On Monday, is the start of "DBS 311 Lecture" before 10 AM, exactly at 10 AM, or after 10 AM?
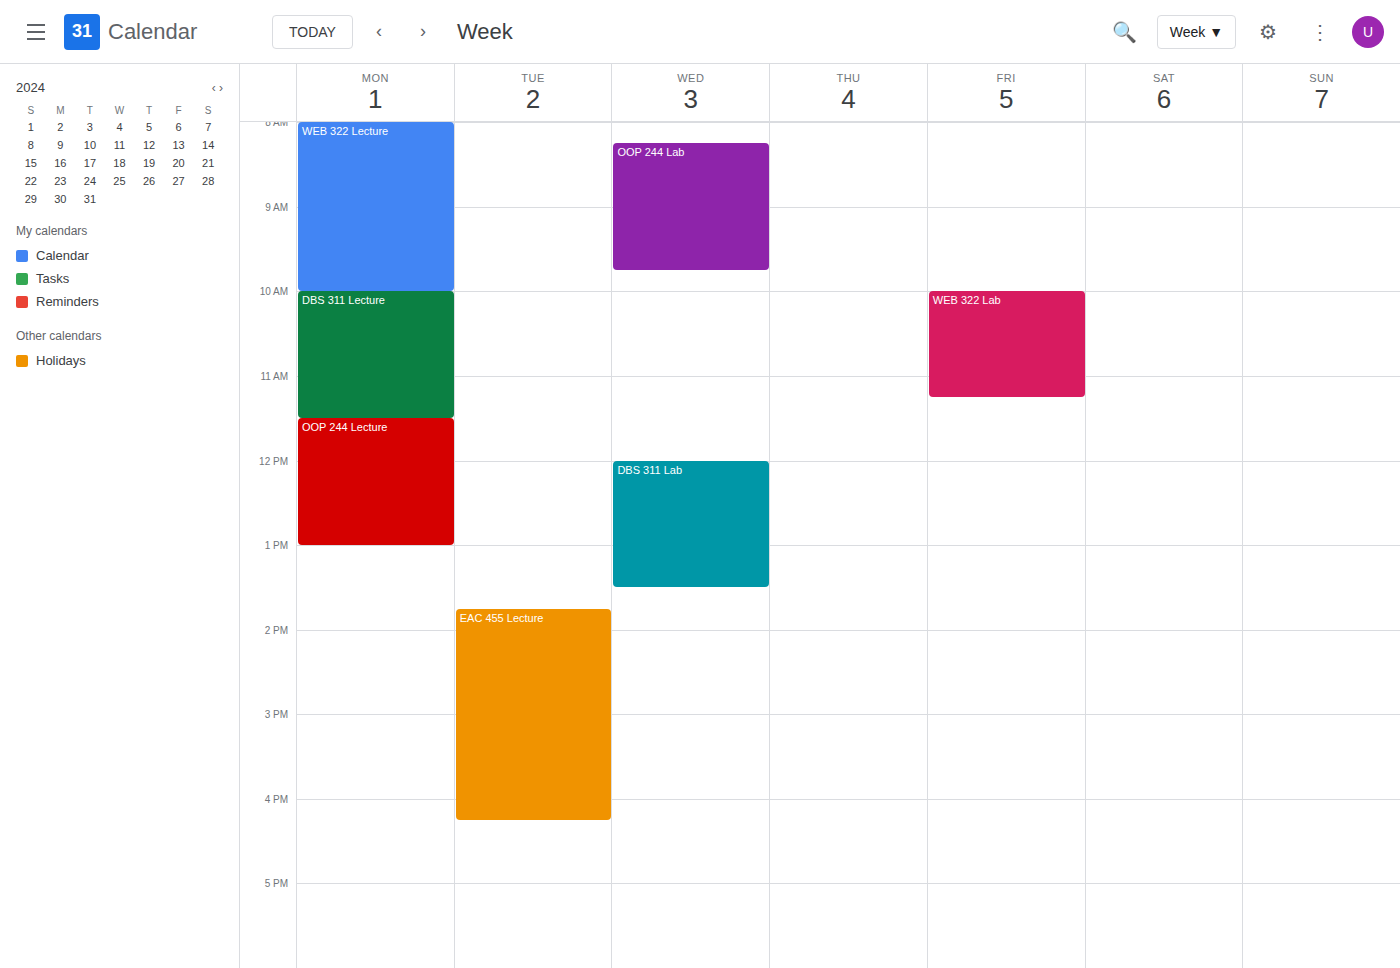
10:00 AM -- exactly at 10 AM, on the 10 AM line.